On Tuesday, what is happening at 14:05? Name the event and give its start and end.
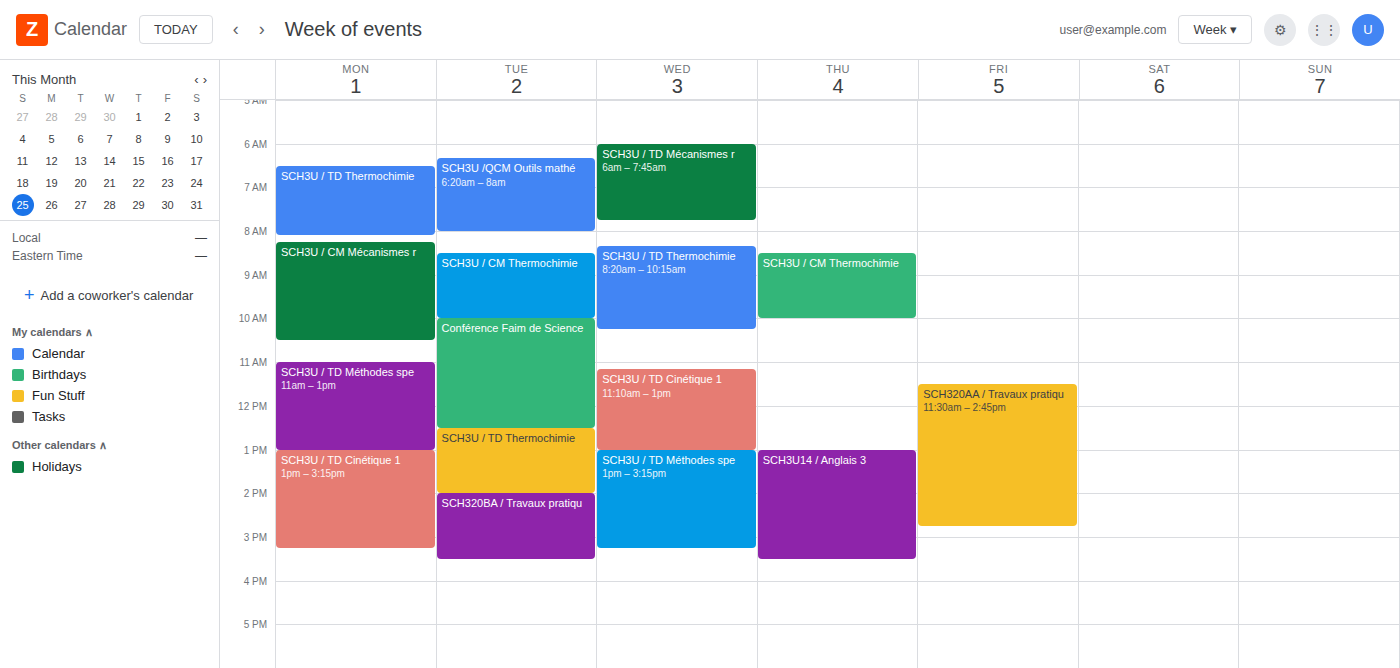
"SCH320BA / Travaux pratiqu", 14:00 to 15:30